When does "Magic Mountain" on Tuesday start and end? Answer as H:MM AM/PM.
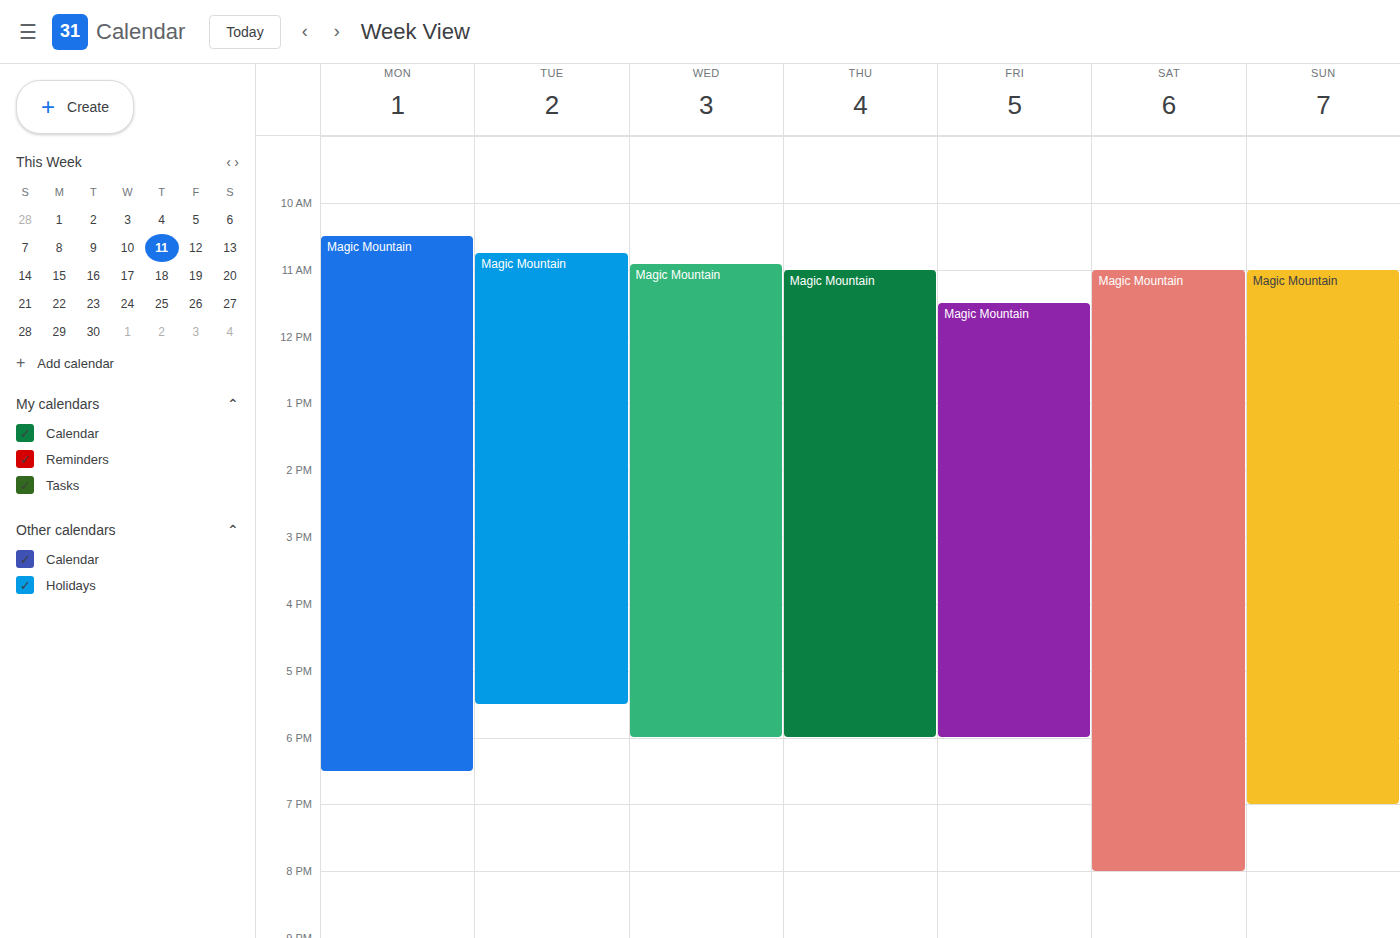
10:45 AM to 5:30 PM